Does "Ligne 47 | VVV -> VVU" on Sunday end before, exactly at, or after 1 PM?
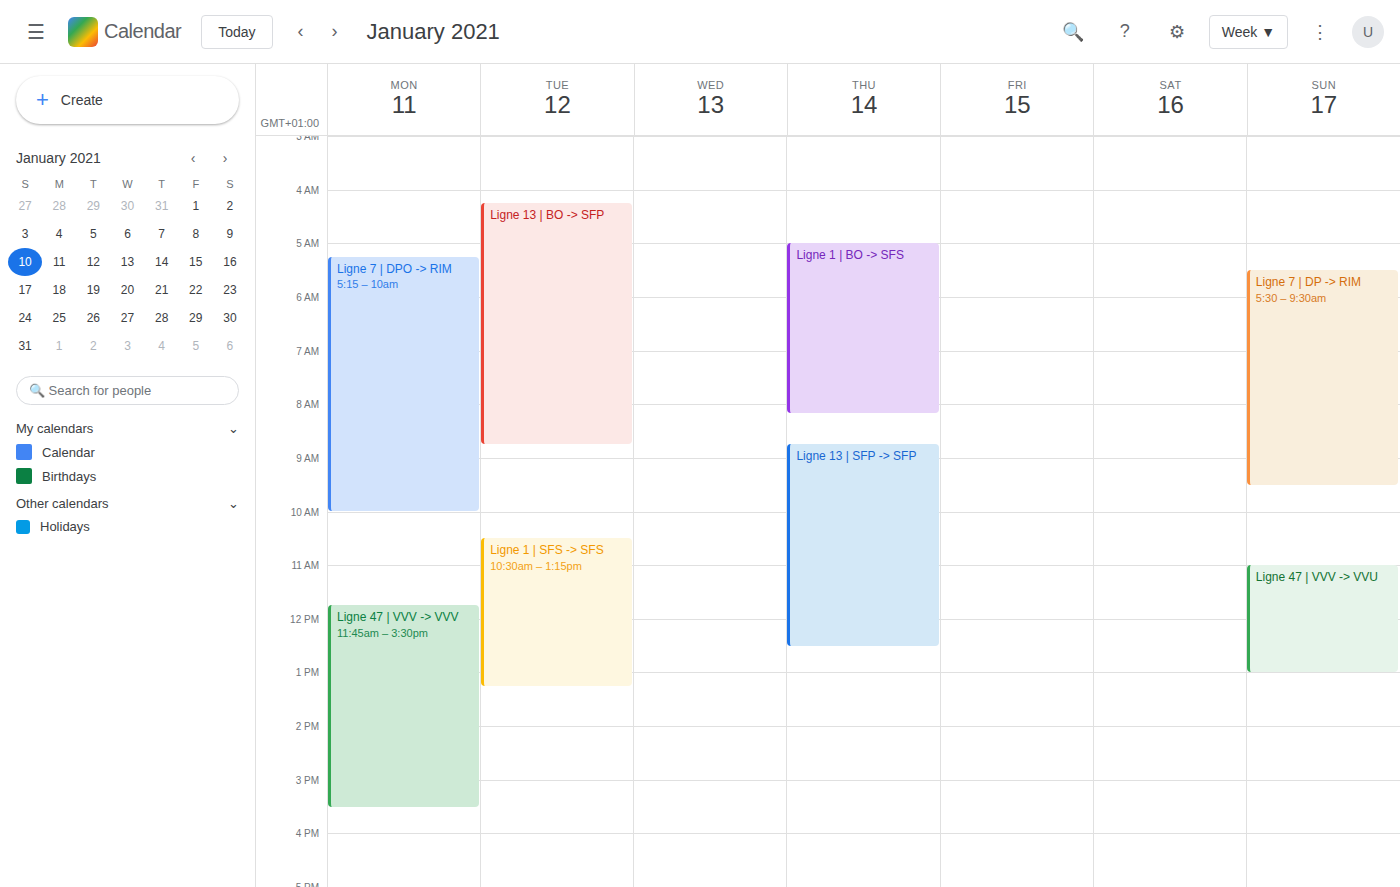
1:00 PM -- exactly at 1 PM, on the 1 PM line.